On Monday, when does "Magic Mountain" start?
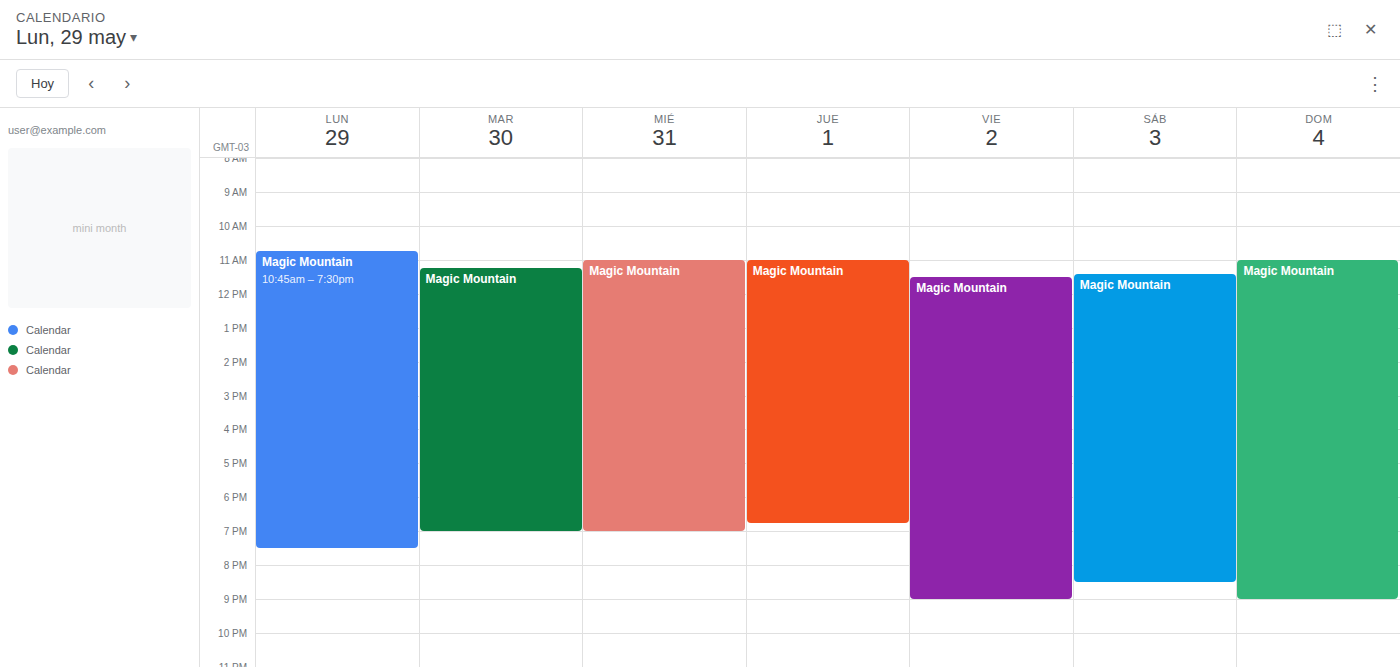
10:45 AM